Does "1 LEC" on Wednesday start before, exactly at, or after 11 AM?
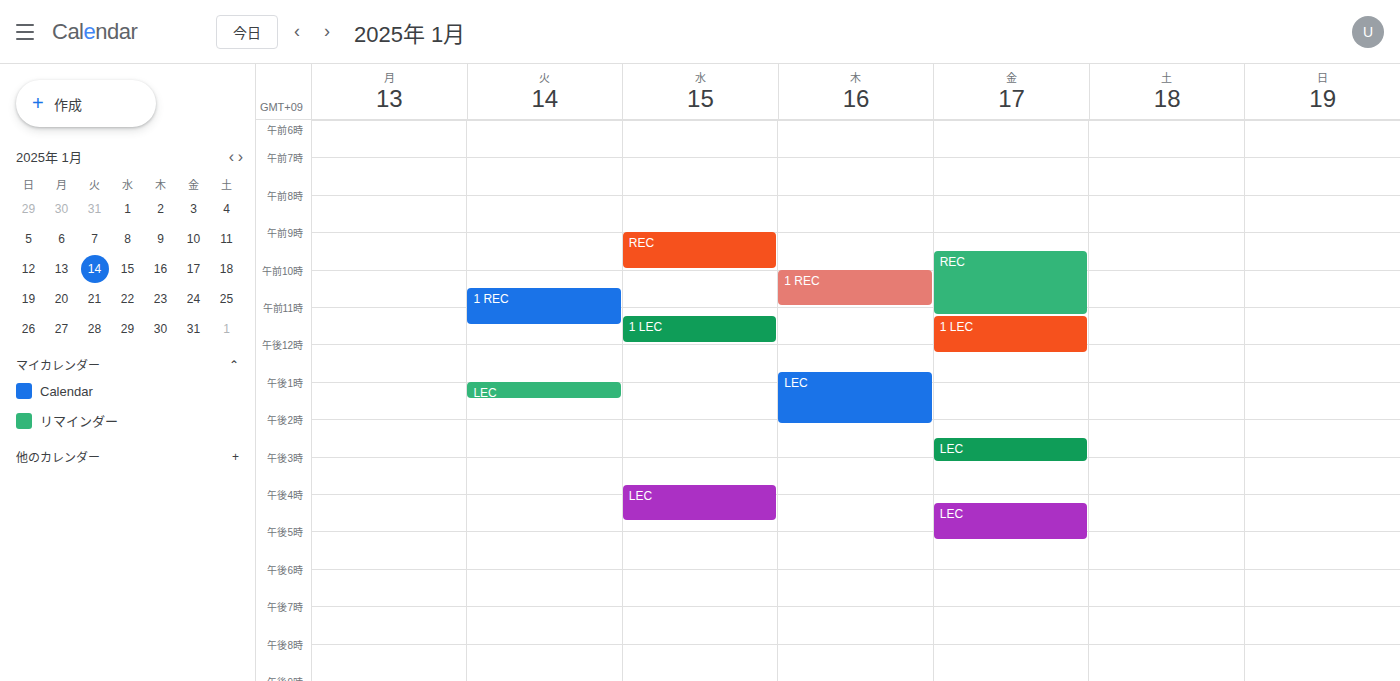
11:15 AM -- after 11 AM, 15 minutes below the 11 AM line.